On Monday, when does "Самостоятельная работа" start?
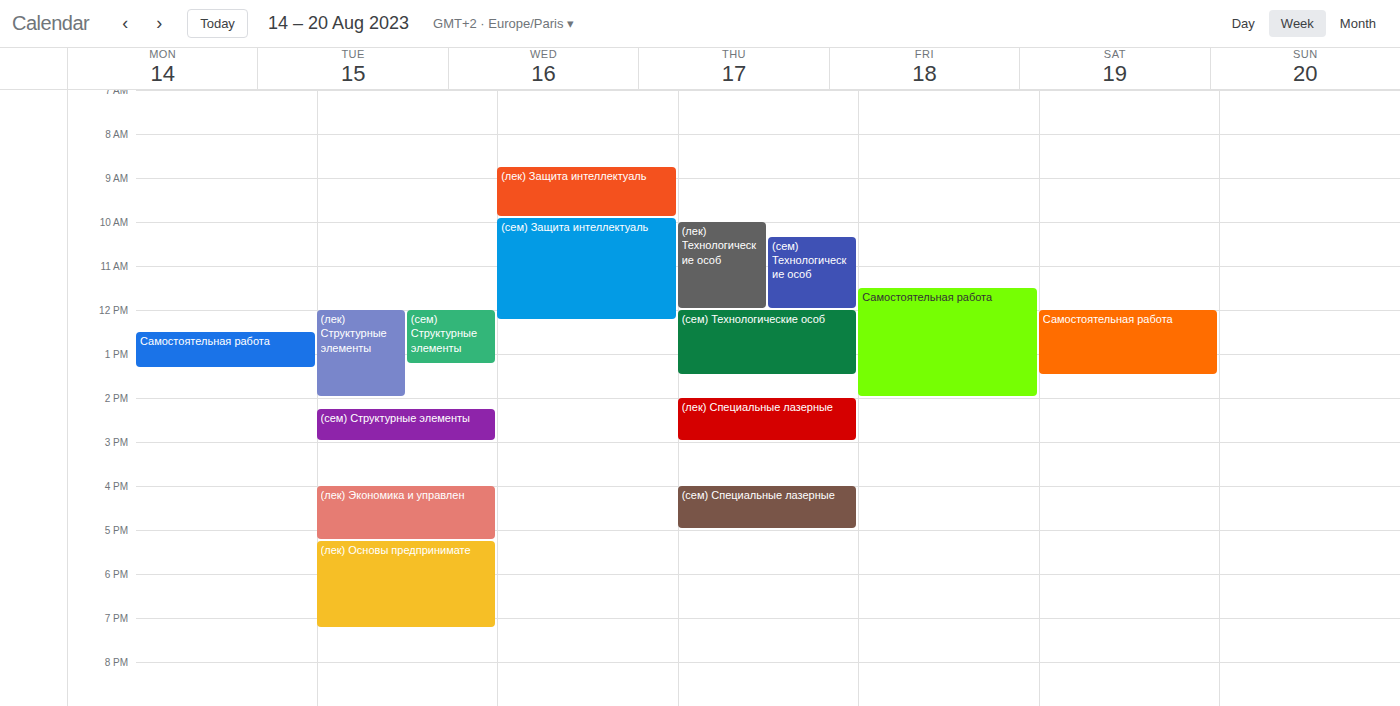
12:30 PM